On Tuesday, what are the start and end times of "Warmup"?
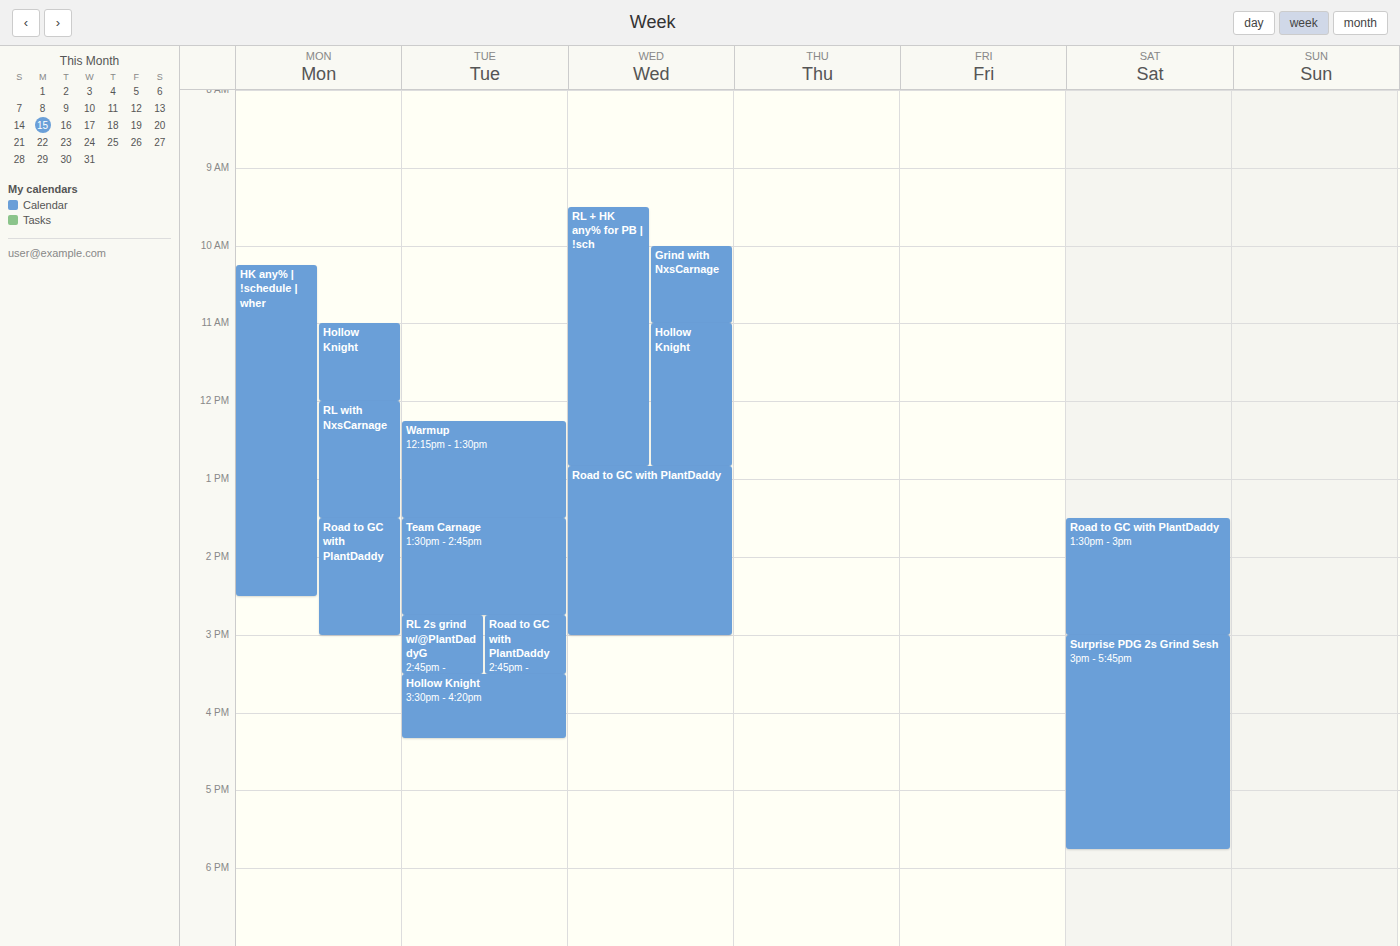
12:15 PM to 1:30 PM